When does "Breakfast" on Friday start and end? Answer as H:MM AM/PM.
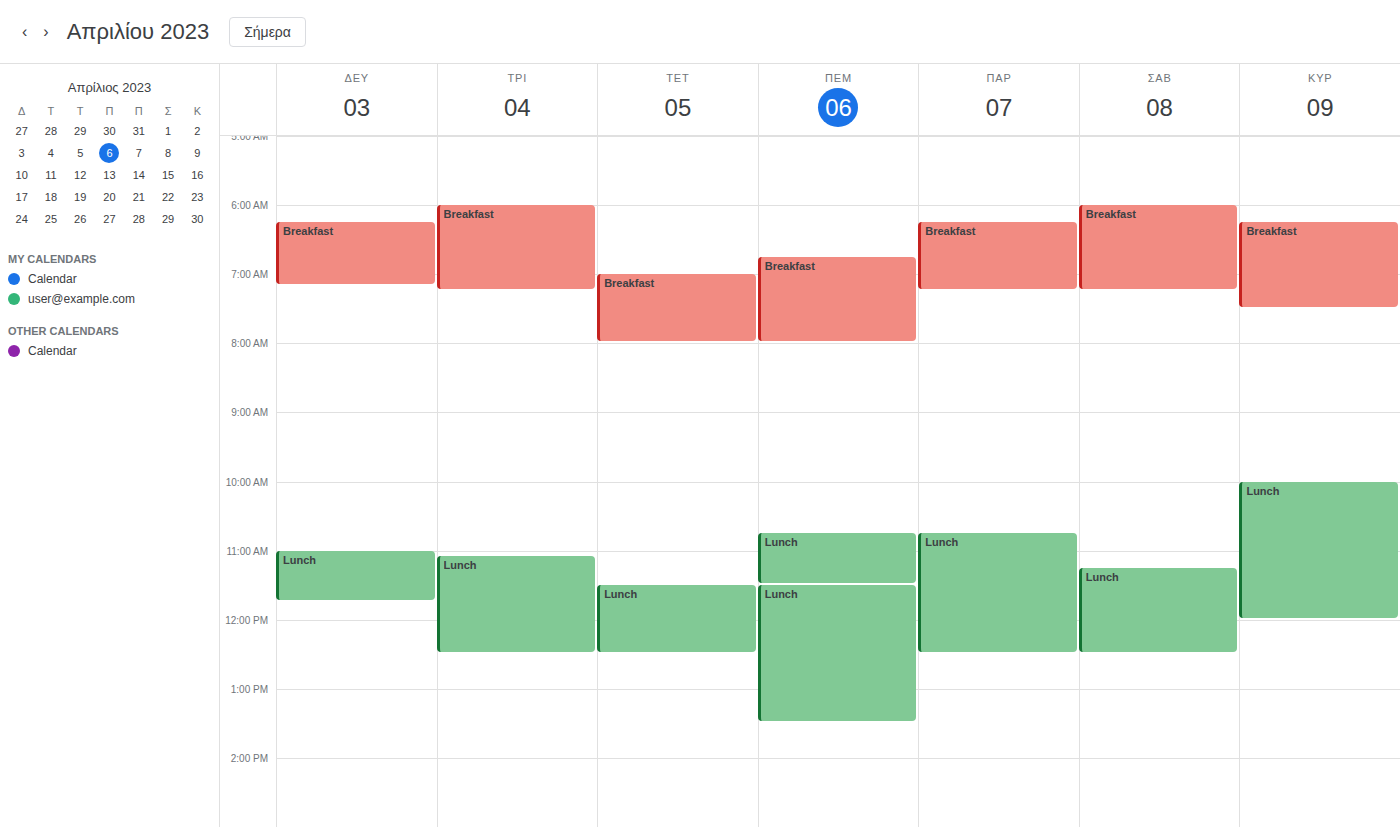
6:15 AM to 7:15 AM